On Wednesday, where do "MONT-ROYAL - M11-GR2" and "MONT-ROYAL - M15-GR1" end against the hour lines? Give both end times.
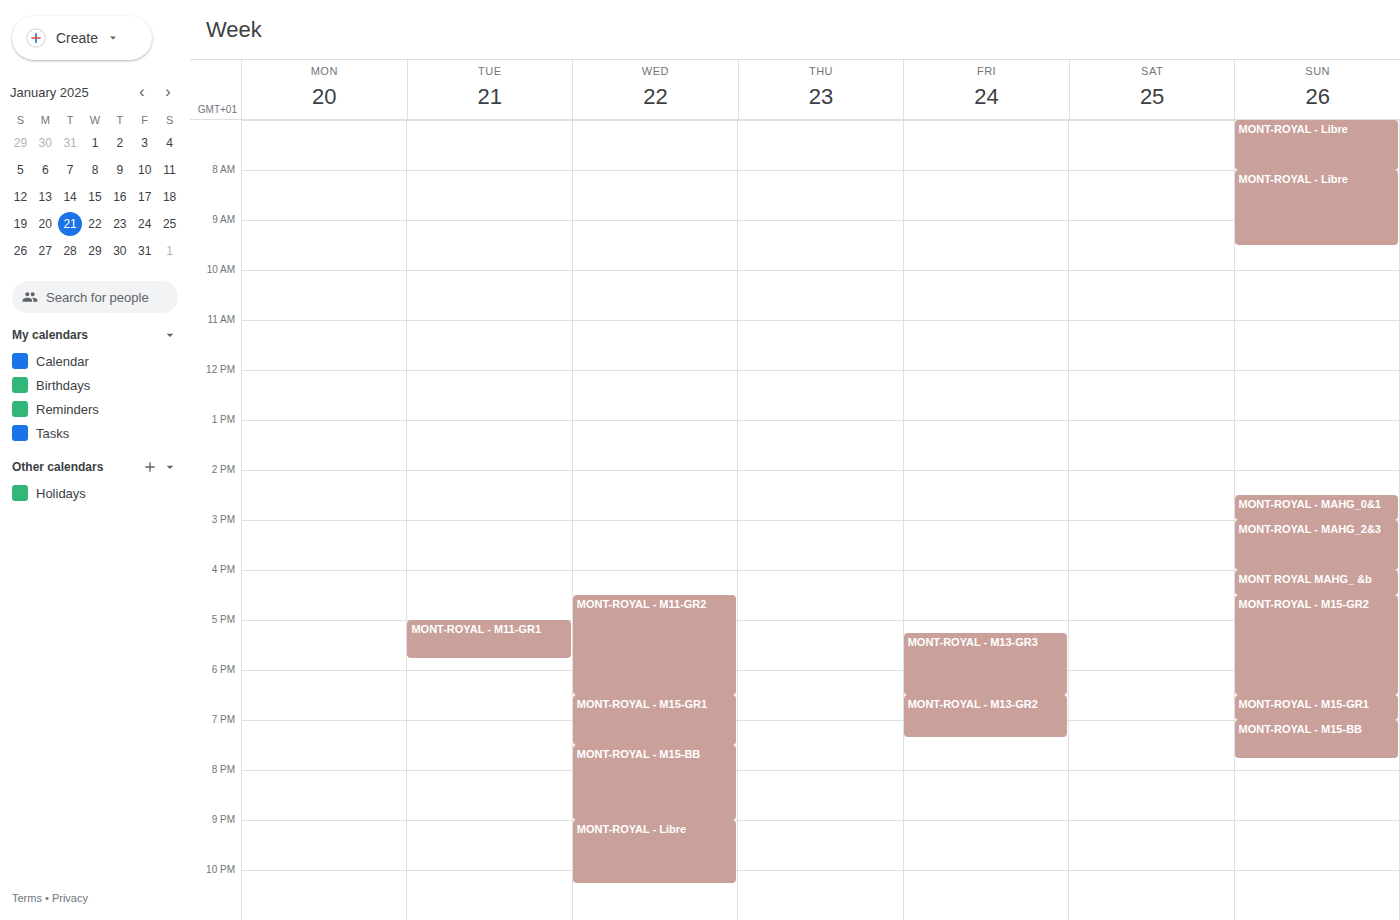
"MONT-ROYAL - M11-GR2": 6:30 PM, halfway between the 6 PM and 7 PM lines. "MONT-ROYAL - M15-GR1": 7:30 PM, halfway between the 7 PM and 8 PM lines.